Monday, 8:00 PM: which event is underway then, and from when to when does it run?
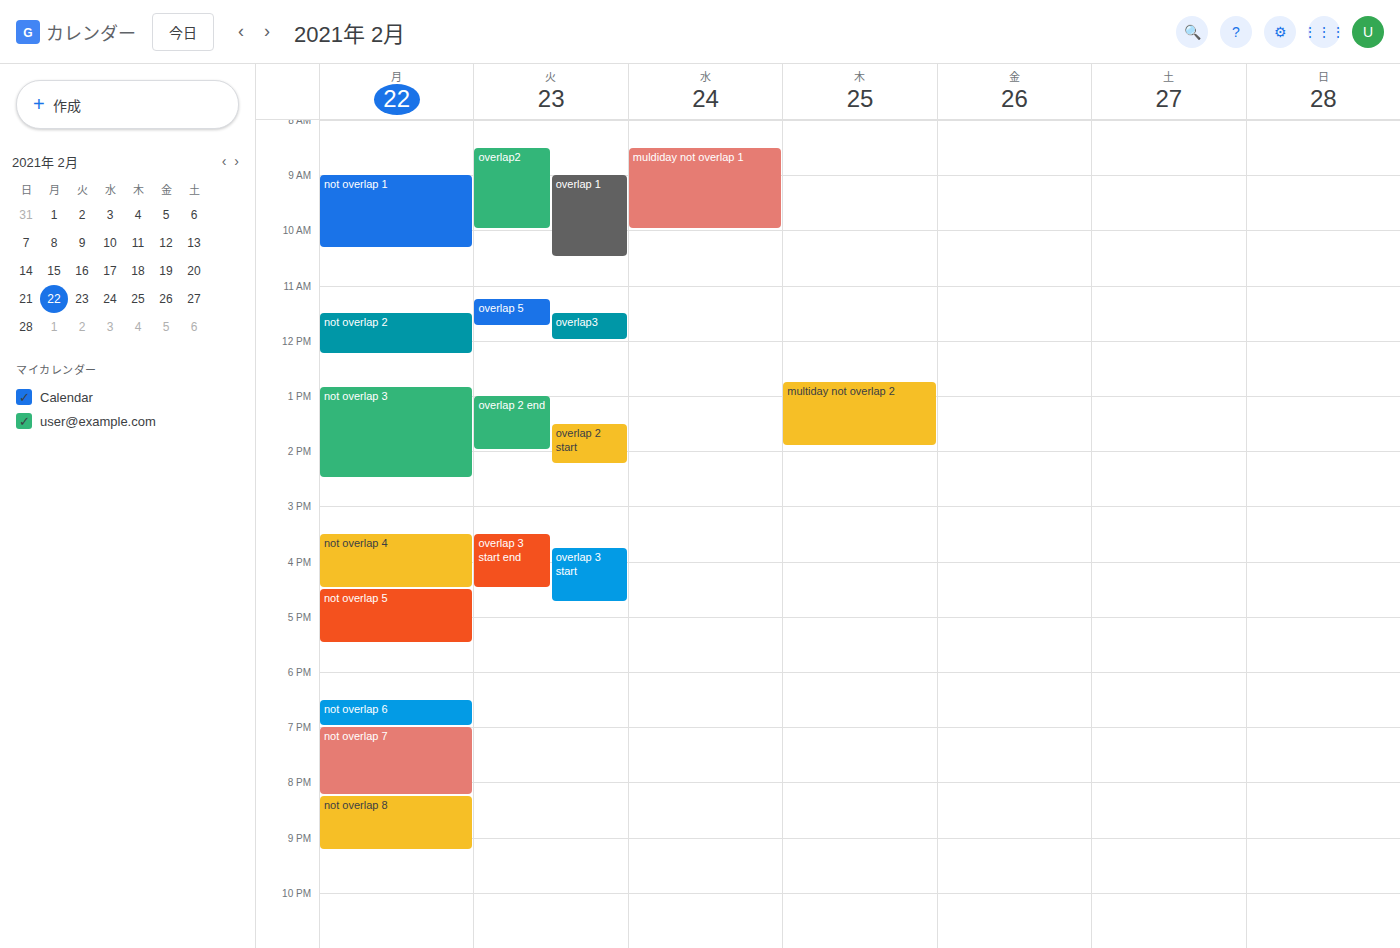
"not overlap 7", 7:00 PM to 8:15 PM